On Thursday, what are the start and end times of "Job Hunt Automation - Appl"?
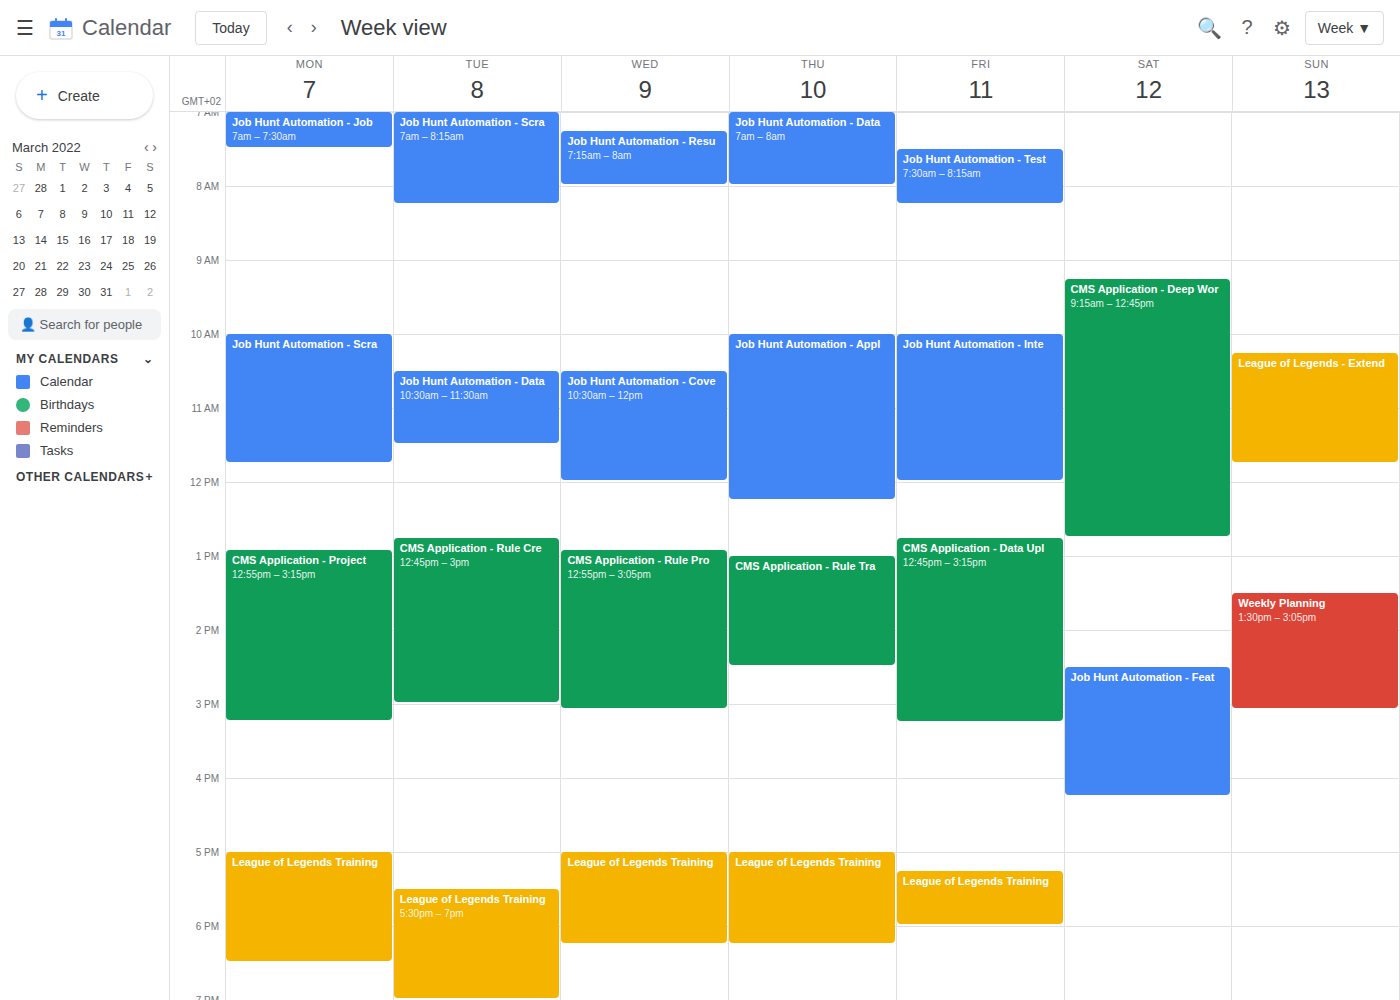
10:00 AM to 12:15 PM